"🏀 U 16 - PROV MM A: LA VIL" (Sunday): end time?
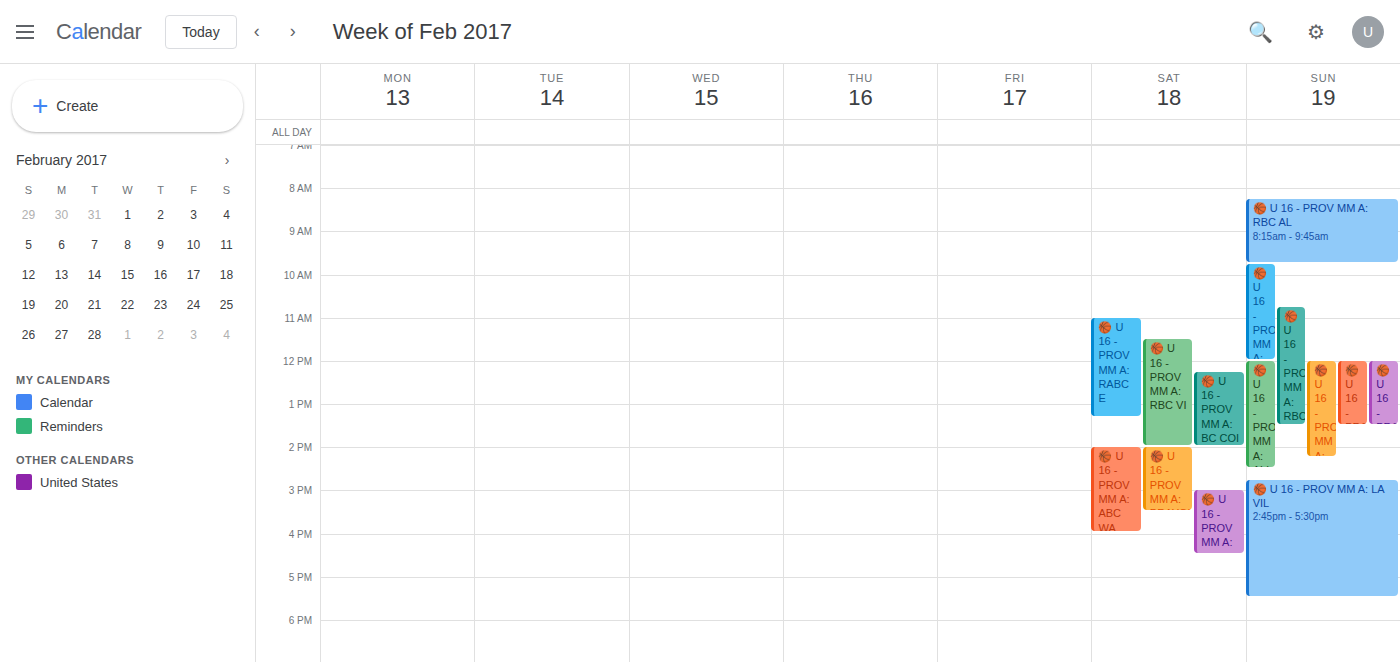
5:30 PM